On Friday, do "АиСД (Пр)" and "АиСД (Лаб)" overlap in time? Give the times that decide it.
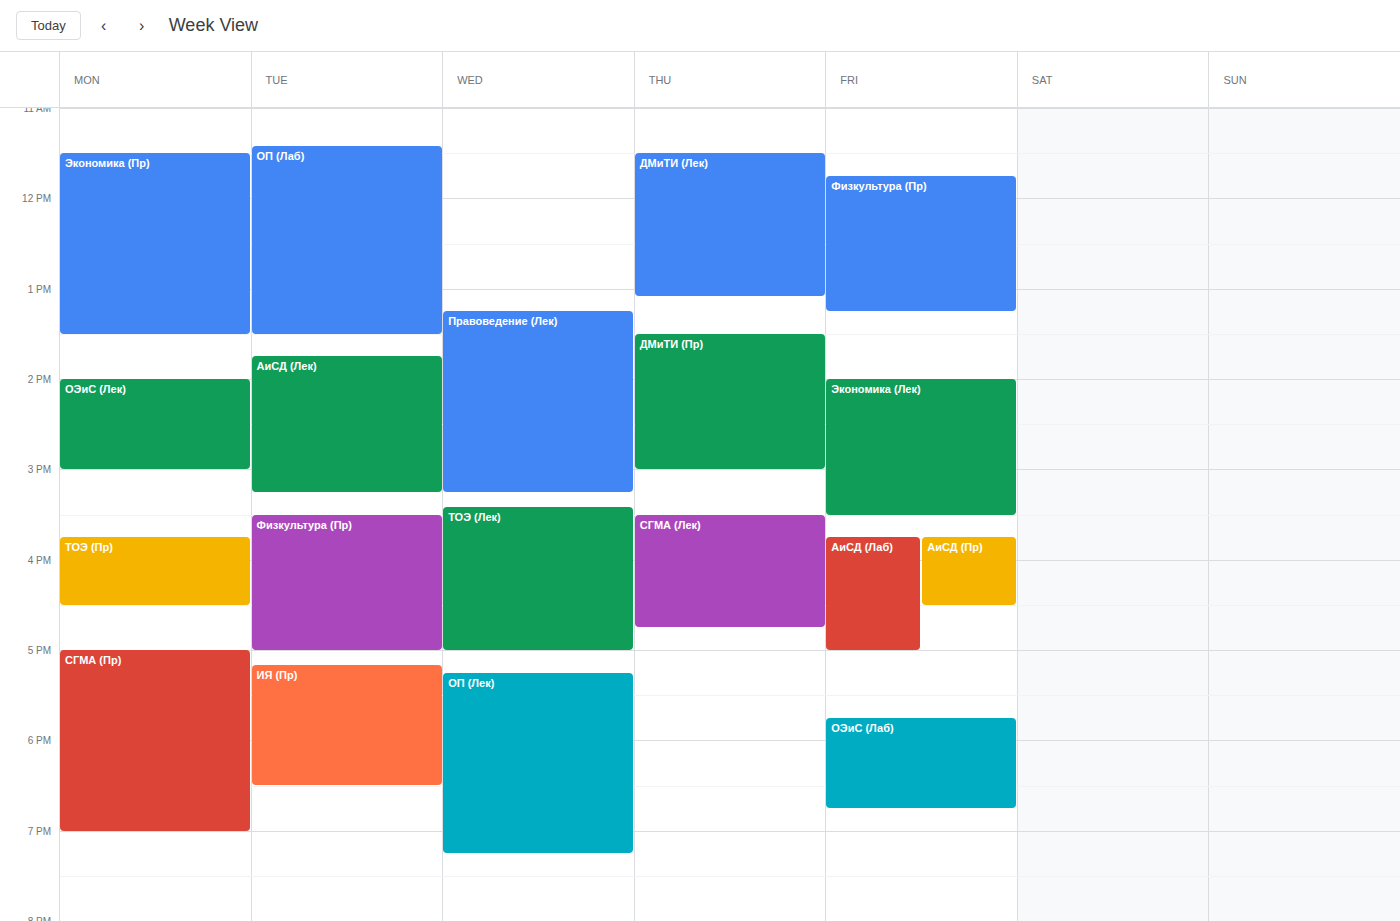
"АиСД (Лаб)" starts at 3:45 PM, before "АиСД (Пр)" ends at 4:30 PM -- they overlap.